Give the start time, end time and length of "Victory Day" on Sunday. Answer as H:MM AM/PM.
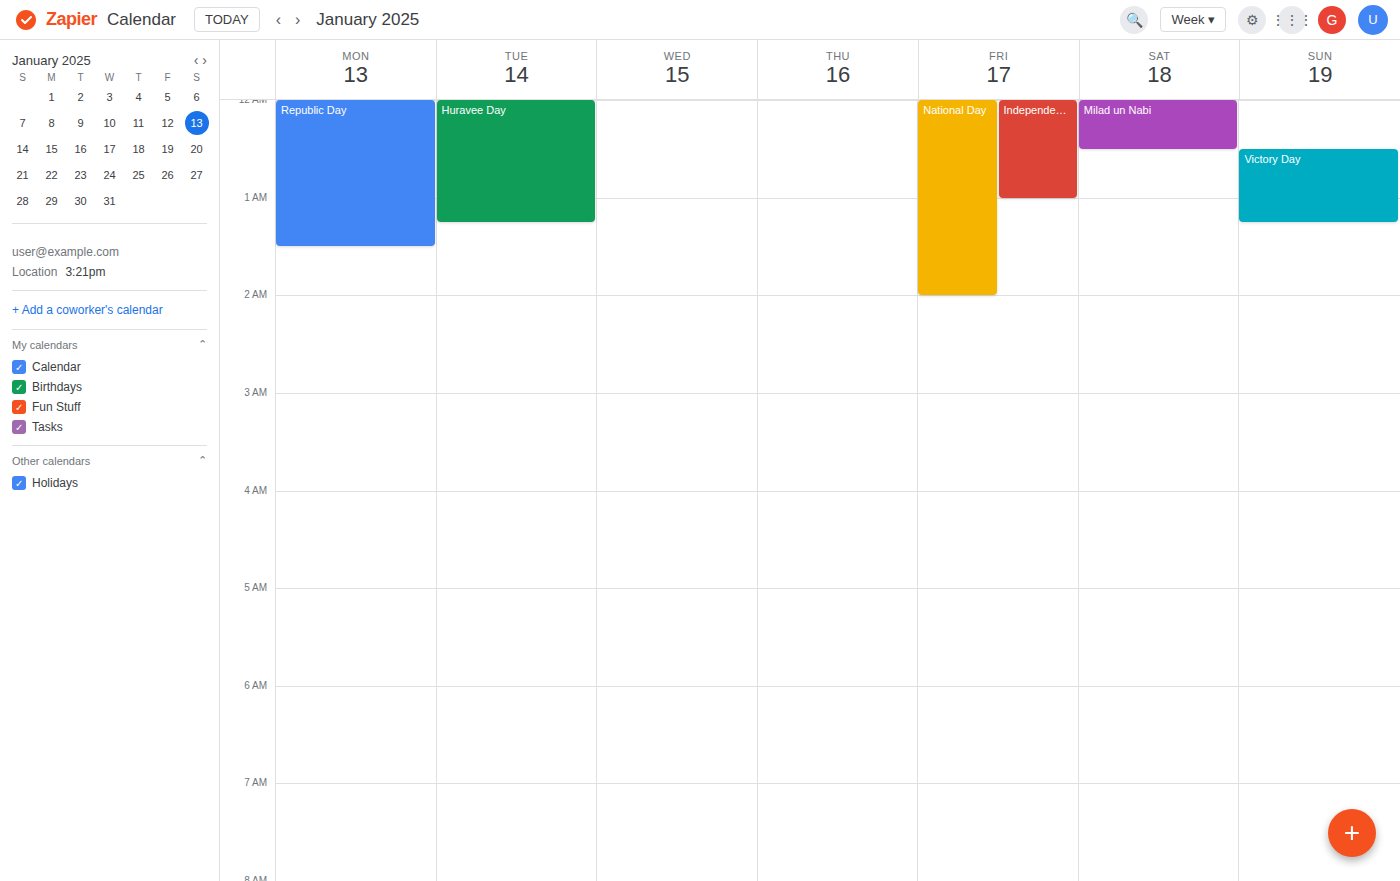
12:30 AM to 1:15 AM, 45 minutes